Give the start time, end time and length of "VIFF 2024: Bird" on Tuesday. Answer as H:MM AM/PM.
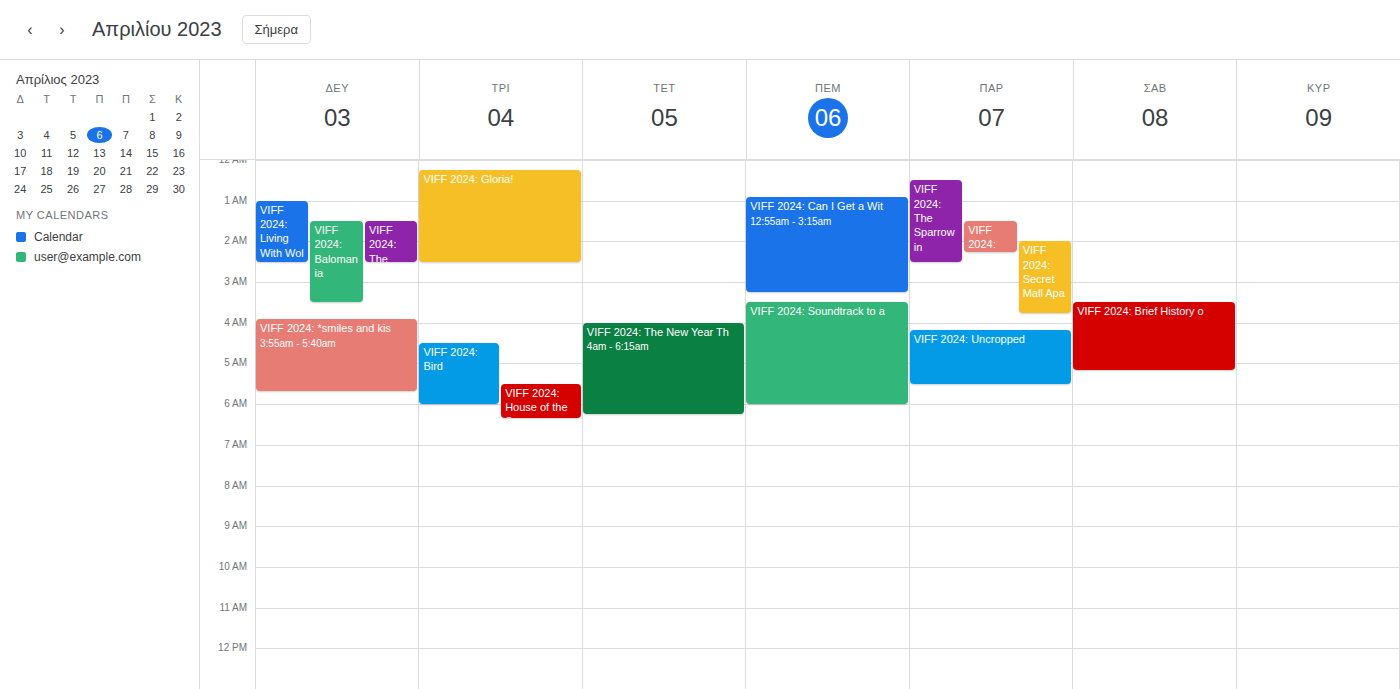
4:30 AM to 6:00 AM, 1 hour 30 minutes